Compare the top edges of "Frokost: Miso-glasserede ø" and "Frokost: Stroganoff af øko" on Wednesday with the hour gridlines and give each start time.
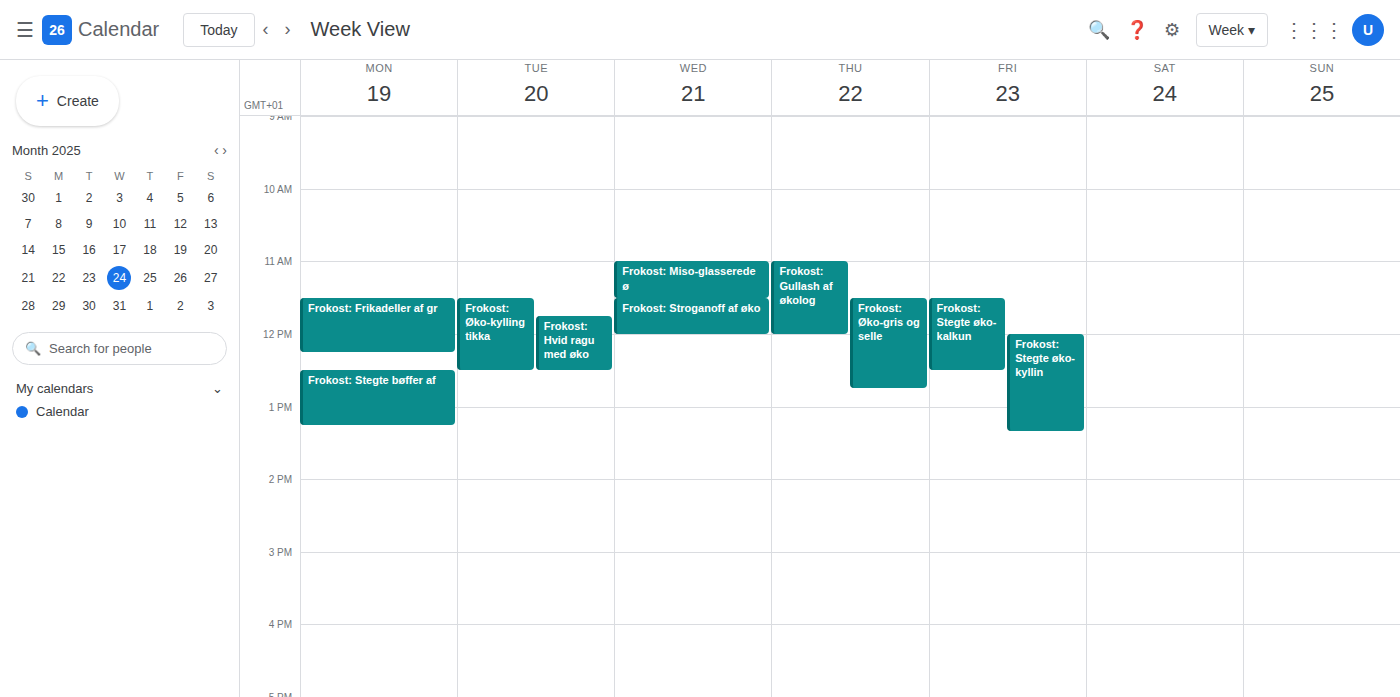
"Frokost: Miso-glasserede ø": 11:00 AM, exactly on the 11 AM line. "Frokost: Stroganoff af øko": 11:30 AM, halfway between the 11 AM and 12 PM lines.